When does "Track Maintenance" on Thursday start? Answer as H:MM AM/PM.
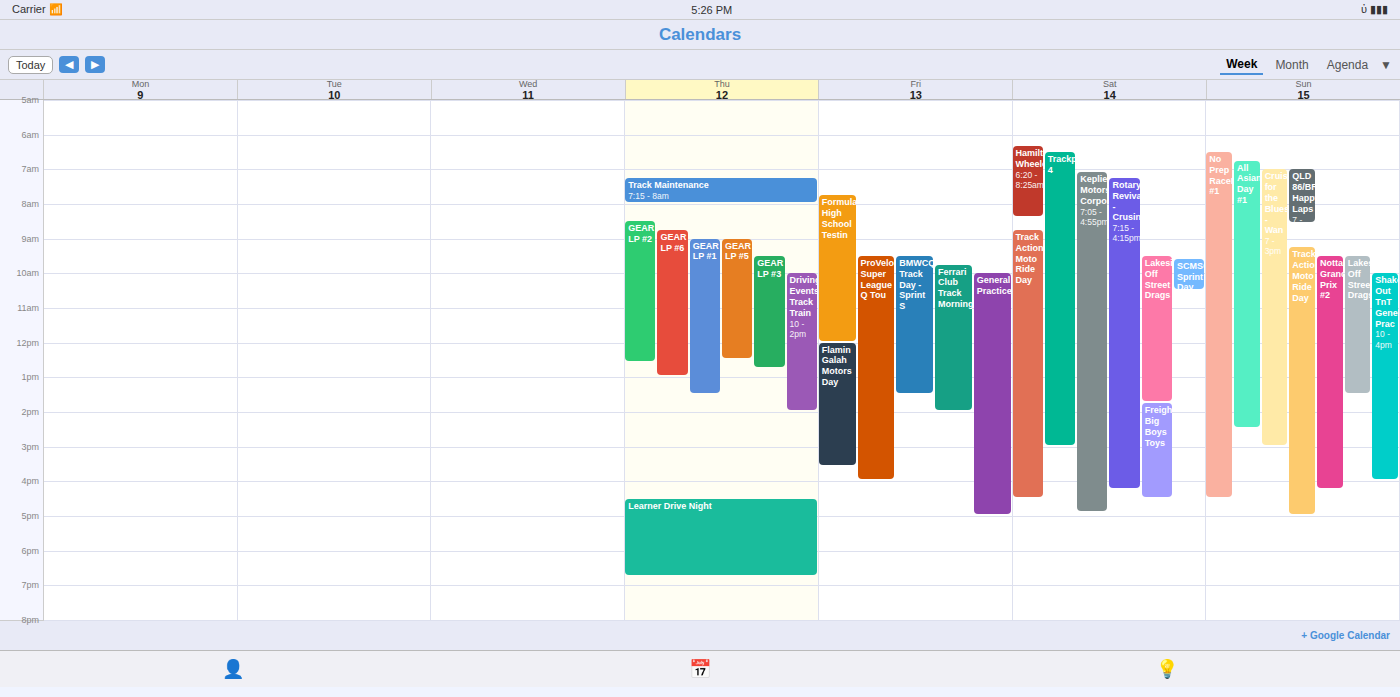
7:15 AM